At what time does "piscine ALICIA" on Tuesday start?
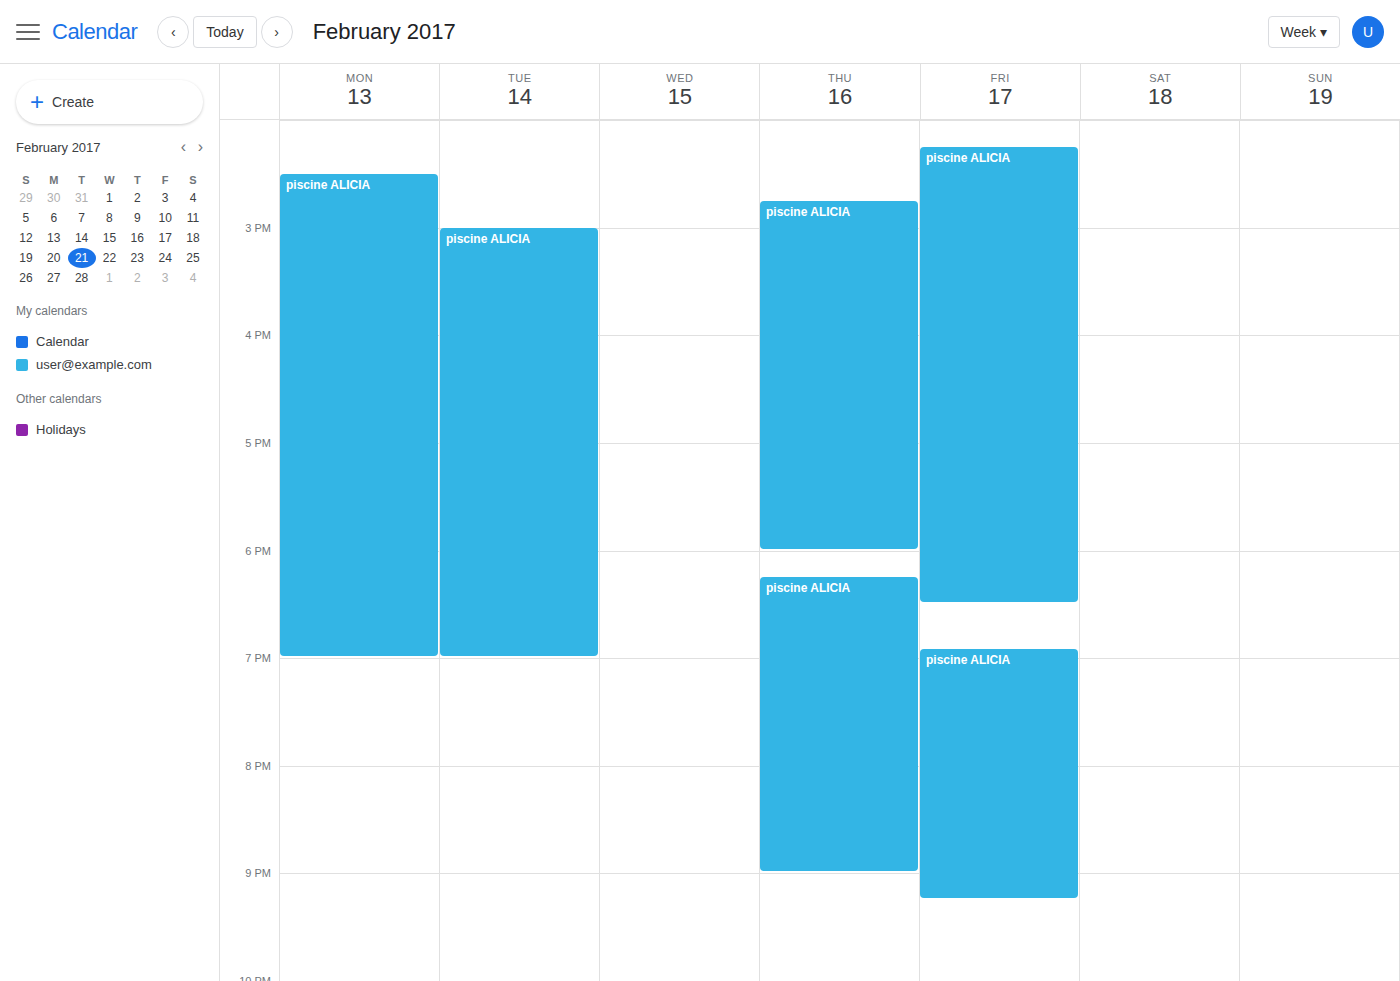
3:00 PM